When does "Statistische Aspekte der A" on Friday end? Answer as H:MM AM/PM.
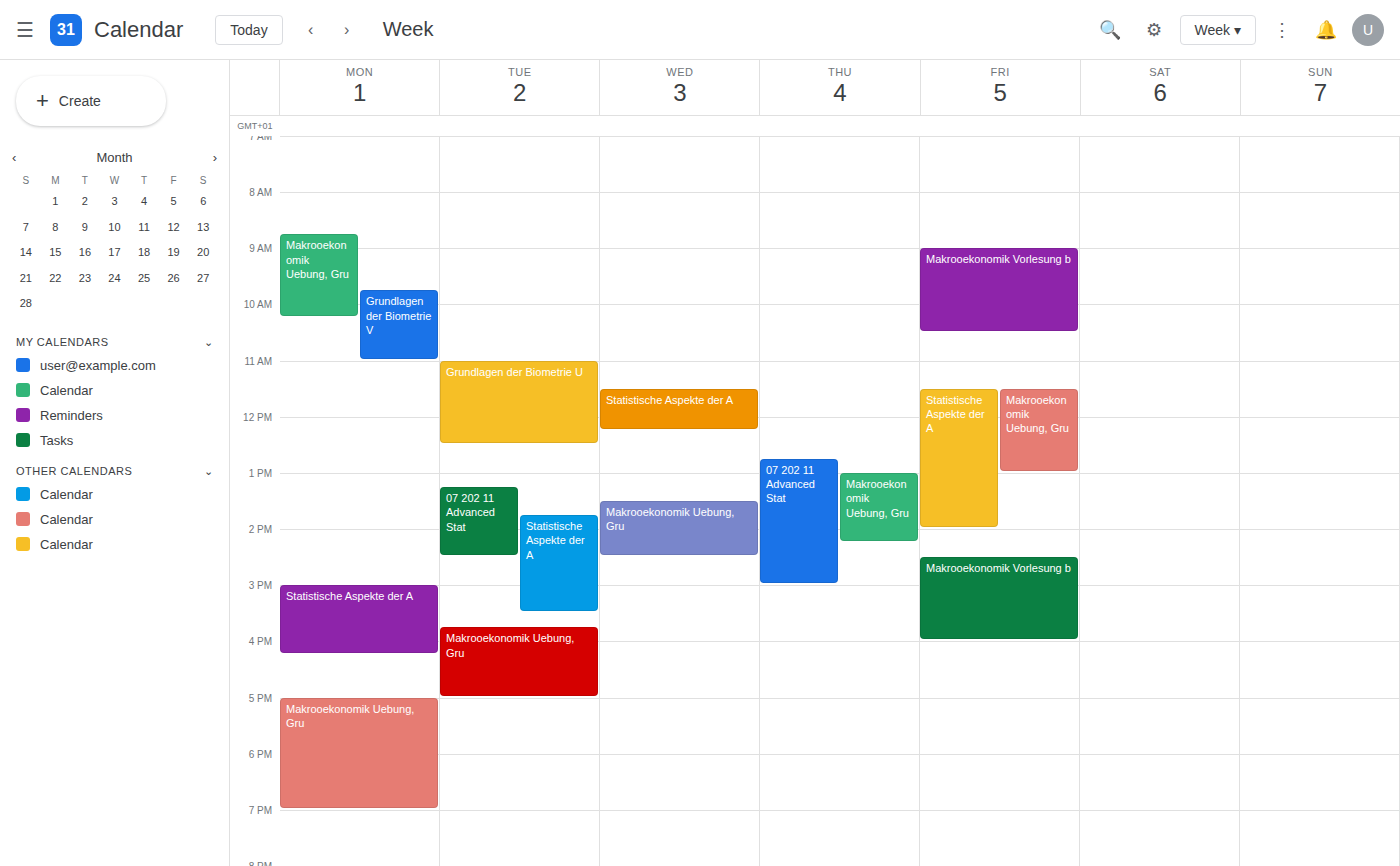
2:00 PM